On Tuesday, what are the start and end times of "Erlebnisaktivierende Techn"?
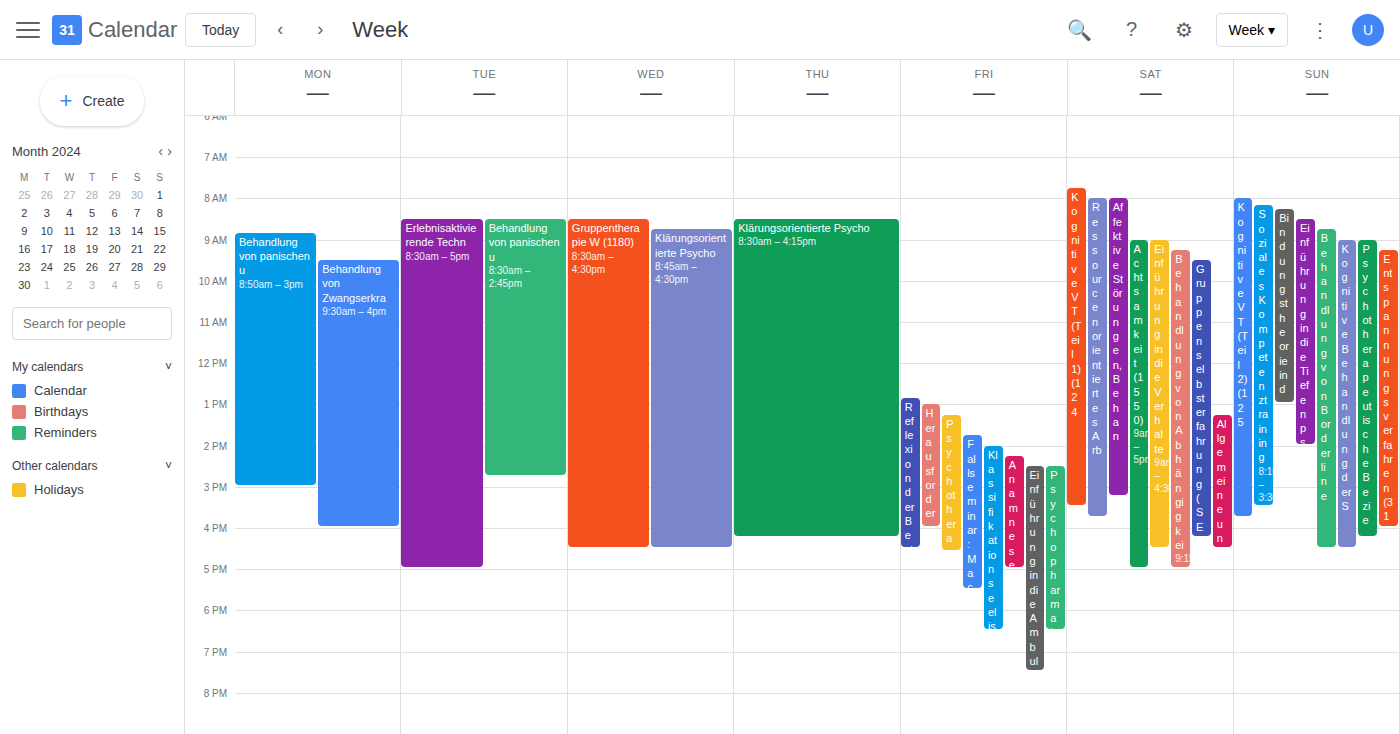
8:30 AM to 5:00 PM